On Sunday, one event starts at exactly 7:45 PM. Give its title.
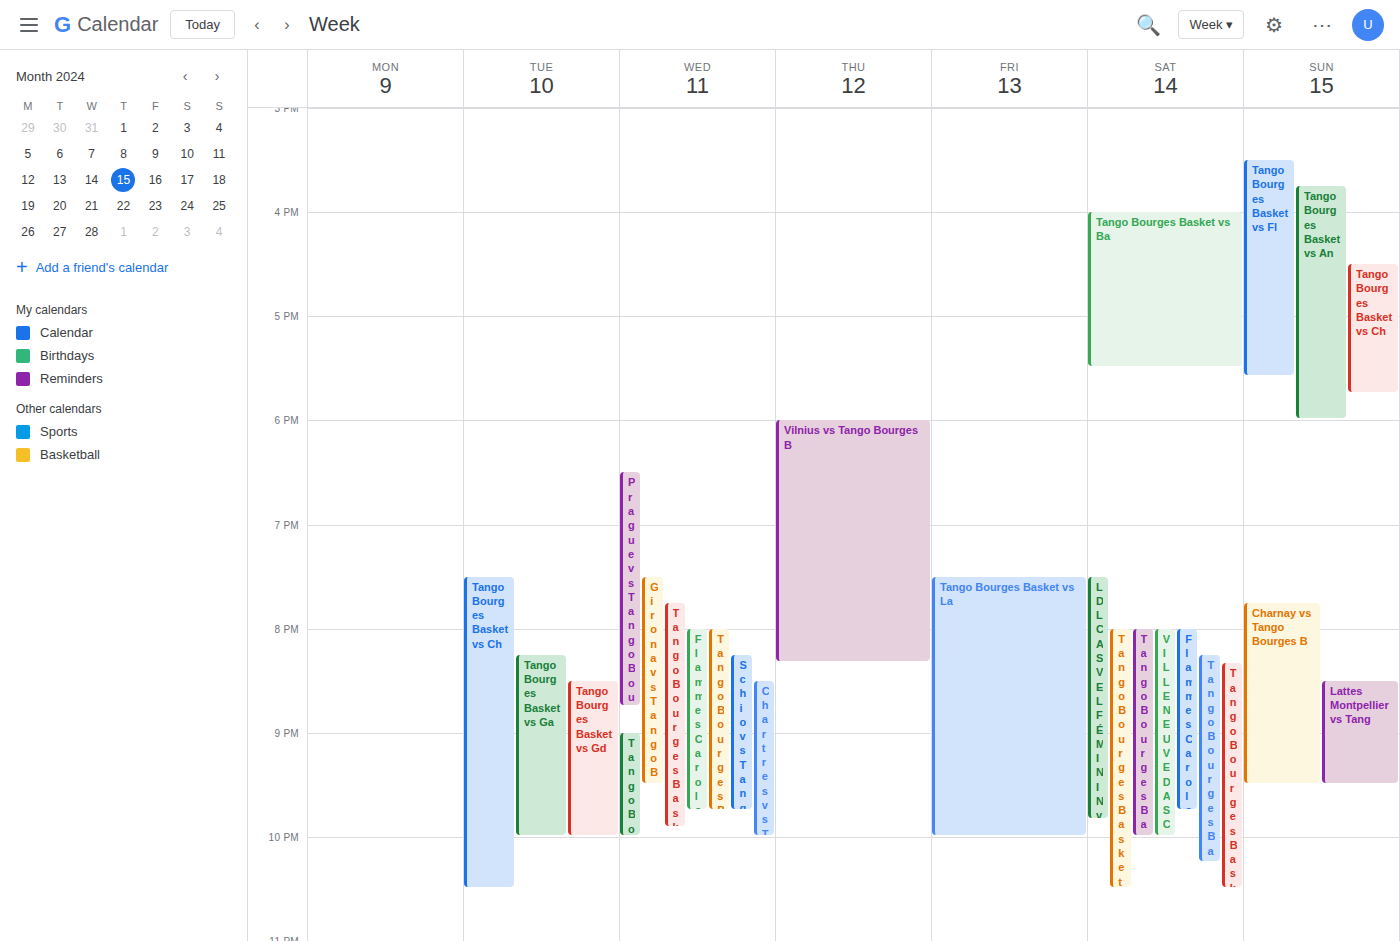
"Charnay vs Tango Bourges B"